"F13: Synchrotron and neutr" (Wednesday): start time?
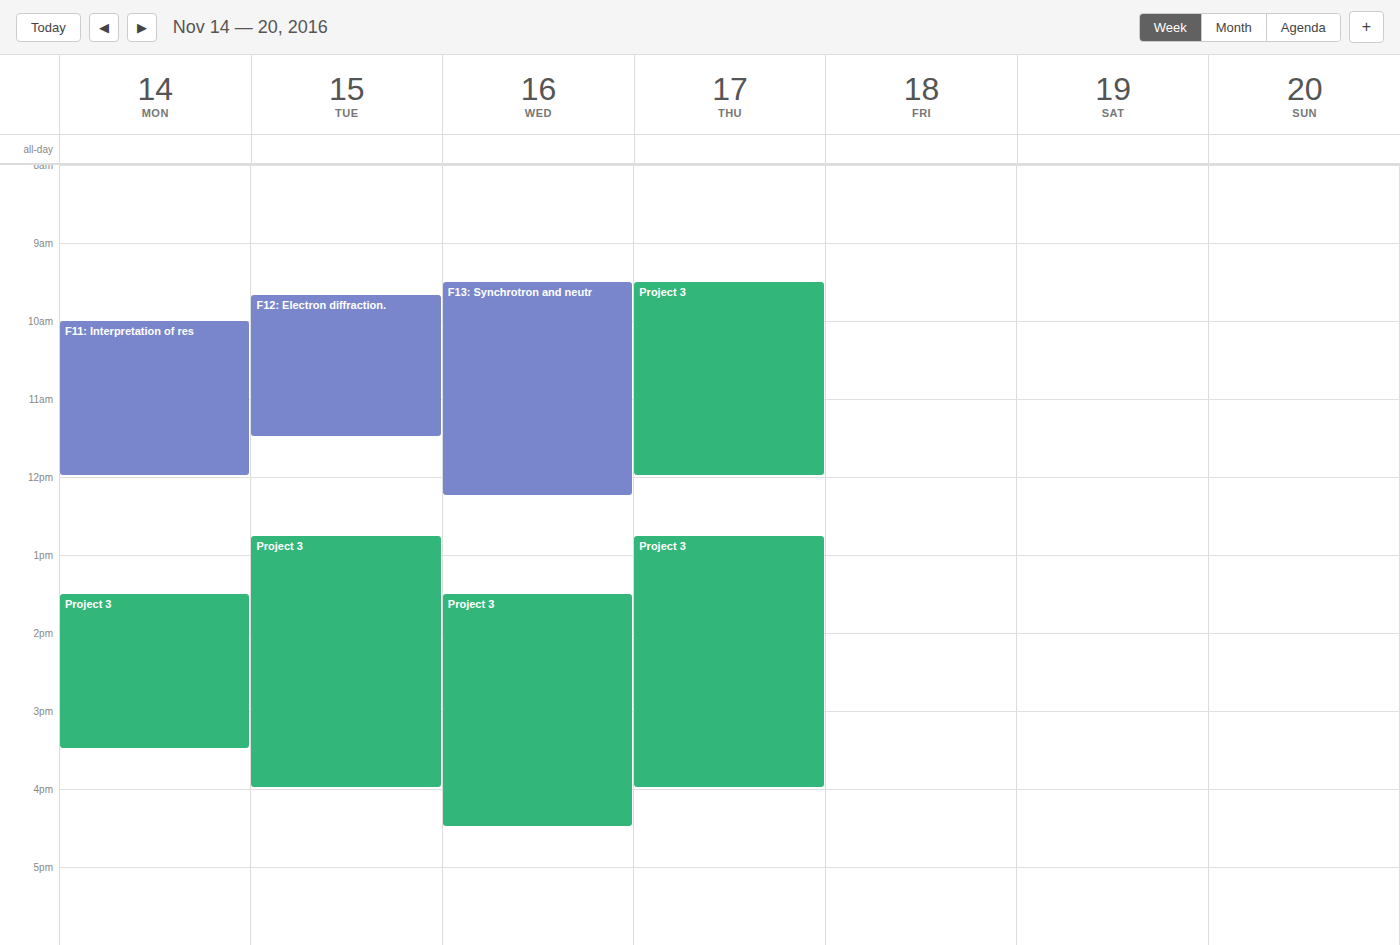
9:30 AM